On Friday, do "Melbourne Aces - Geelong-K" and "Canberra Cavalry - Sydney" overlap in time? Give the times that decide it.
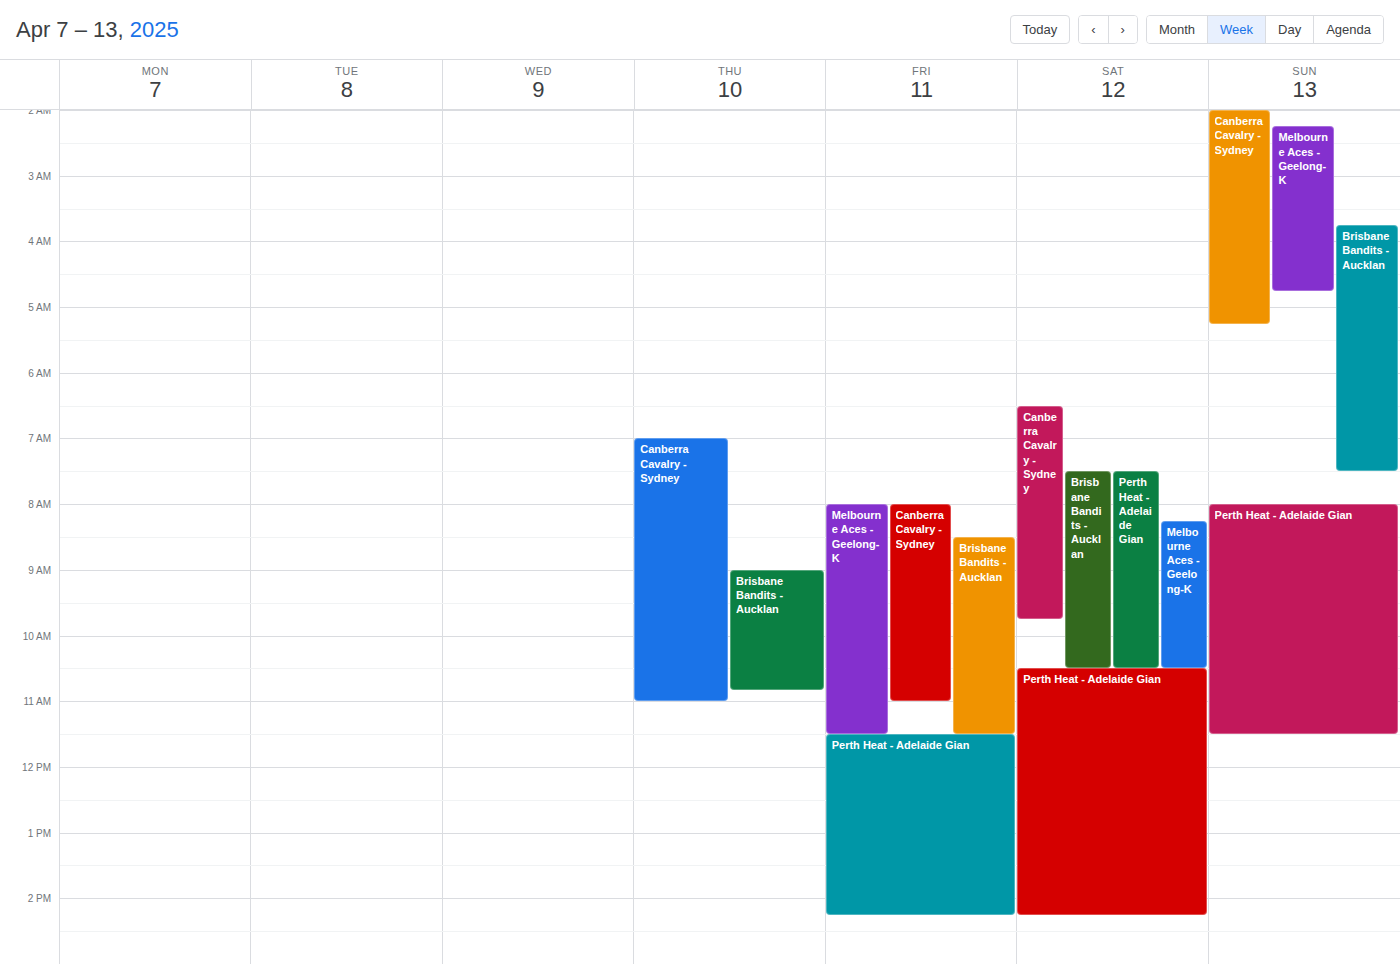
"Canberra Cavalry - Sydney" runs 8:00 AM to 11:00 AM, inside "Melbourne Aces - Geelong-K" -- they overlap.